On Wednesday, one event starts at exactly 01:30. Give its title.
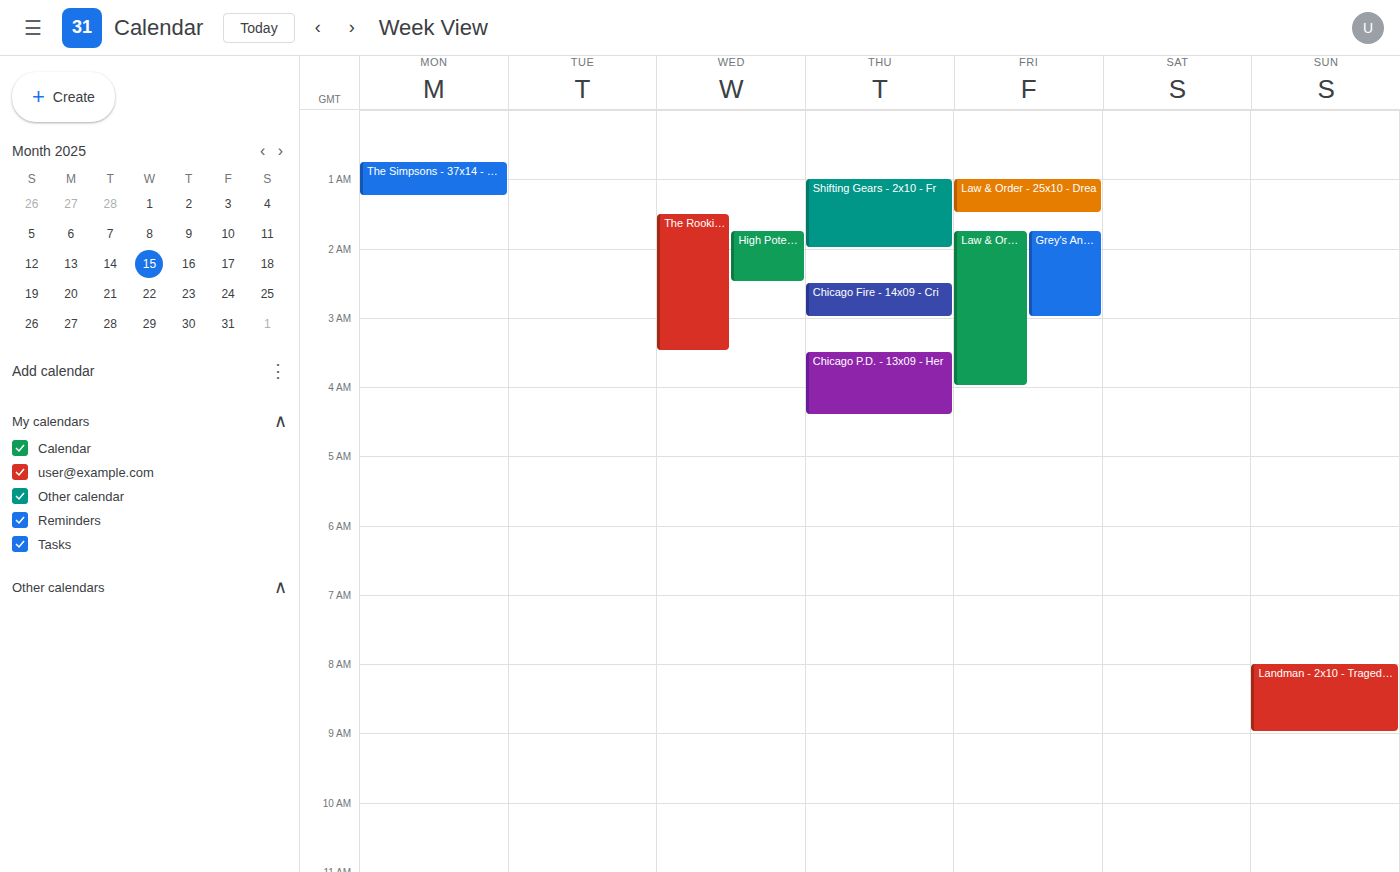
"The Rookie - 8x02 - Fast A"